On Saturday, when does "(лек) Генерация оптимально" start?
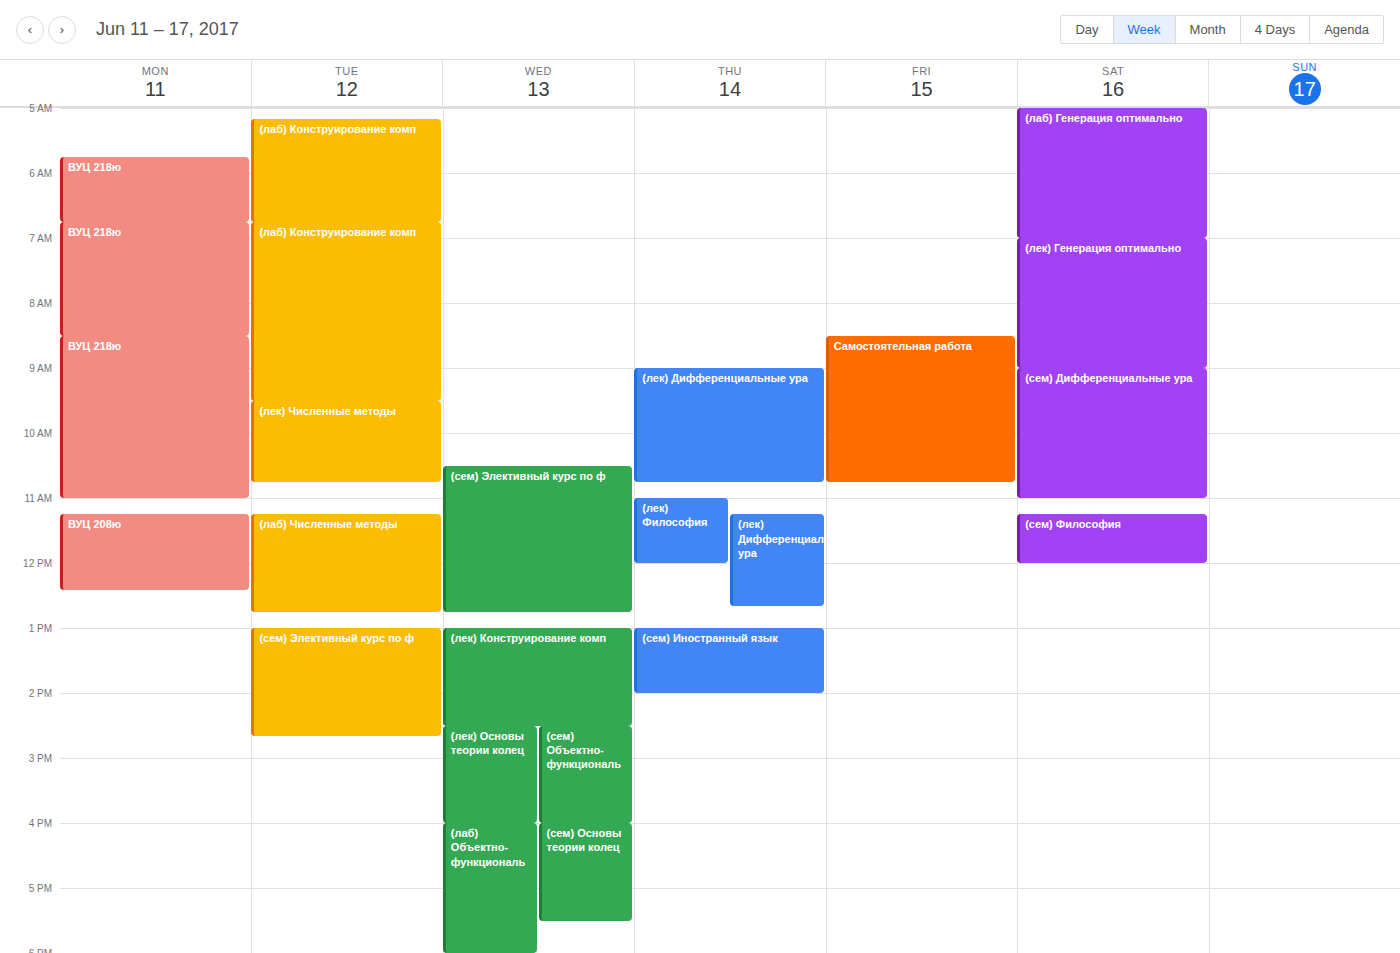
7:00 AM